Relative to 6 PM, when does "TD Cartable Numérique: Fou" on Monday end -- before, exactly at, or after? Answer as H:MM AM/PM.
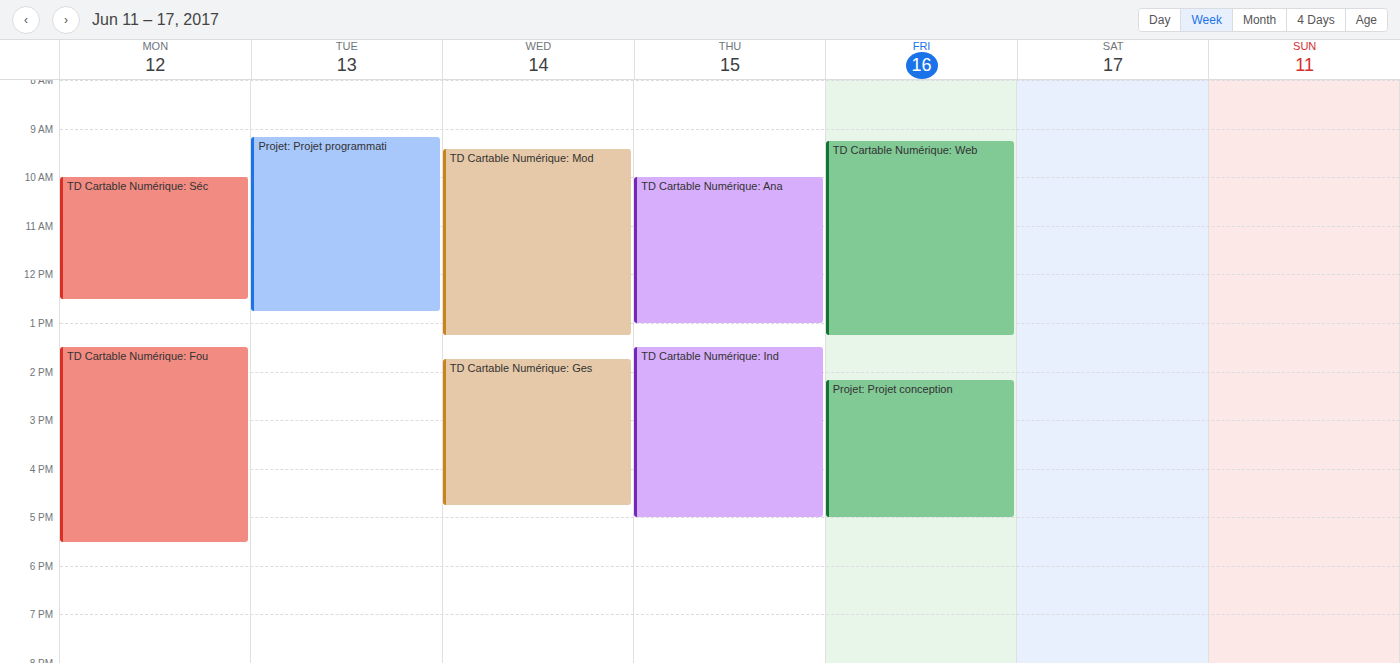
5:30 PM -- before 6 PM, 30 minutes above the 6 PM line.